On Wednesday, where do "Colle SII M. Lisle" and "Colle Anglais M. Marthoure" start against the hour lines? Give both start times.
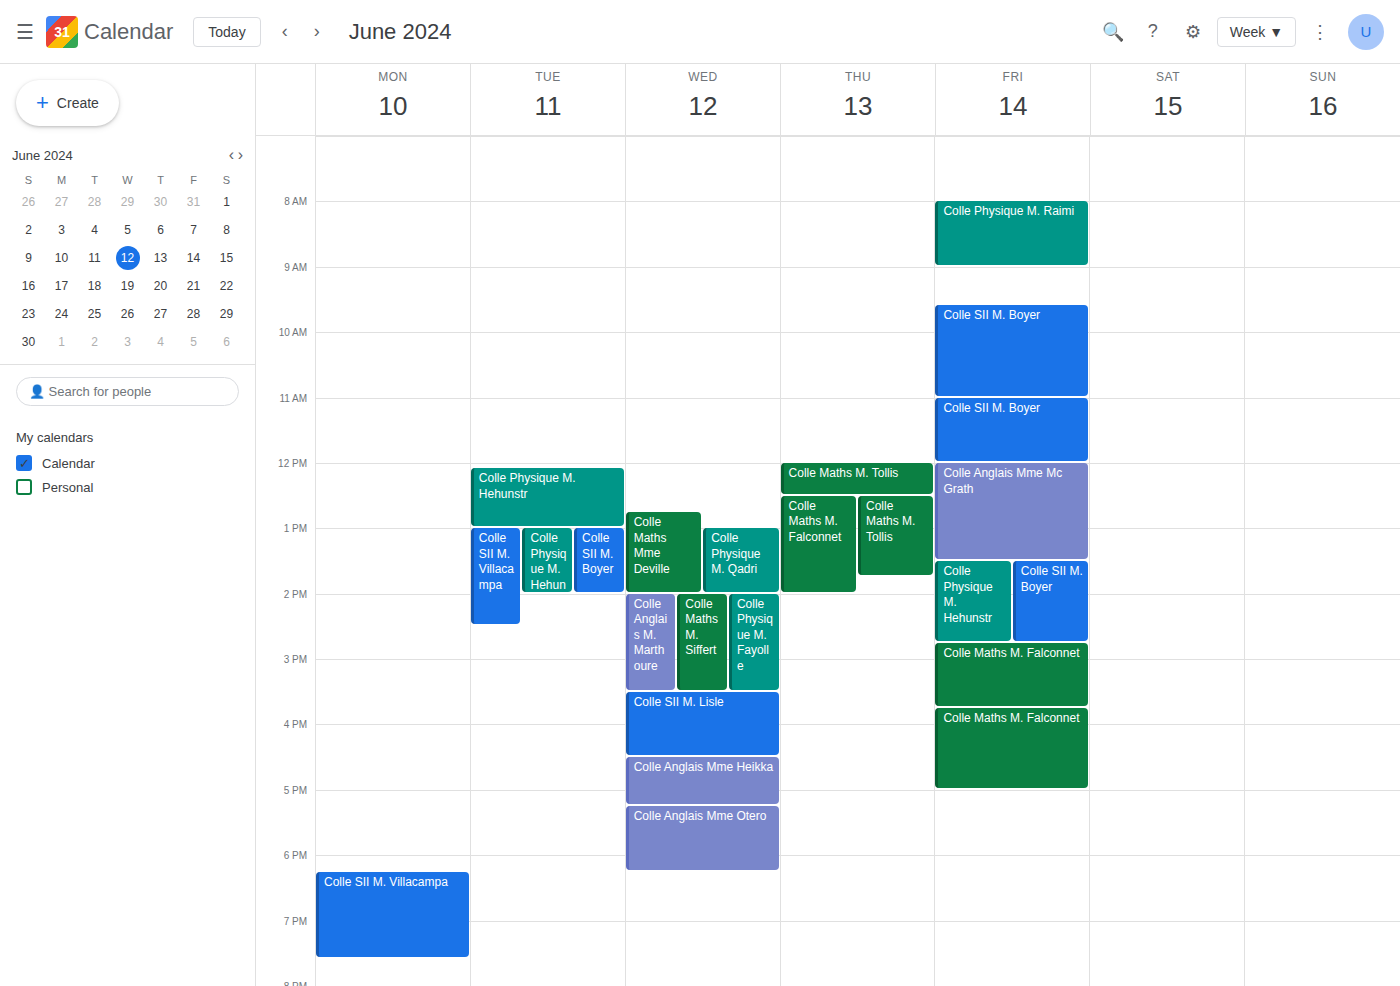
"Colle SII M. Lisle": 3:30 PM, halfway between the 3 PM and 4 PM lines. "Colle Anglais M. Marthoure": 2:00 PM, exactly on the 2 PM line.